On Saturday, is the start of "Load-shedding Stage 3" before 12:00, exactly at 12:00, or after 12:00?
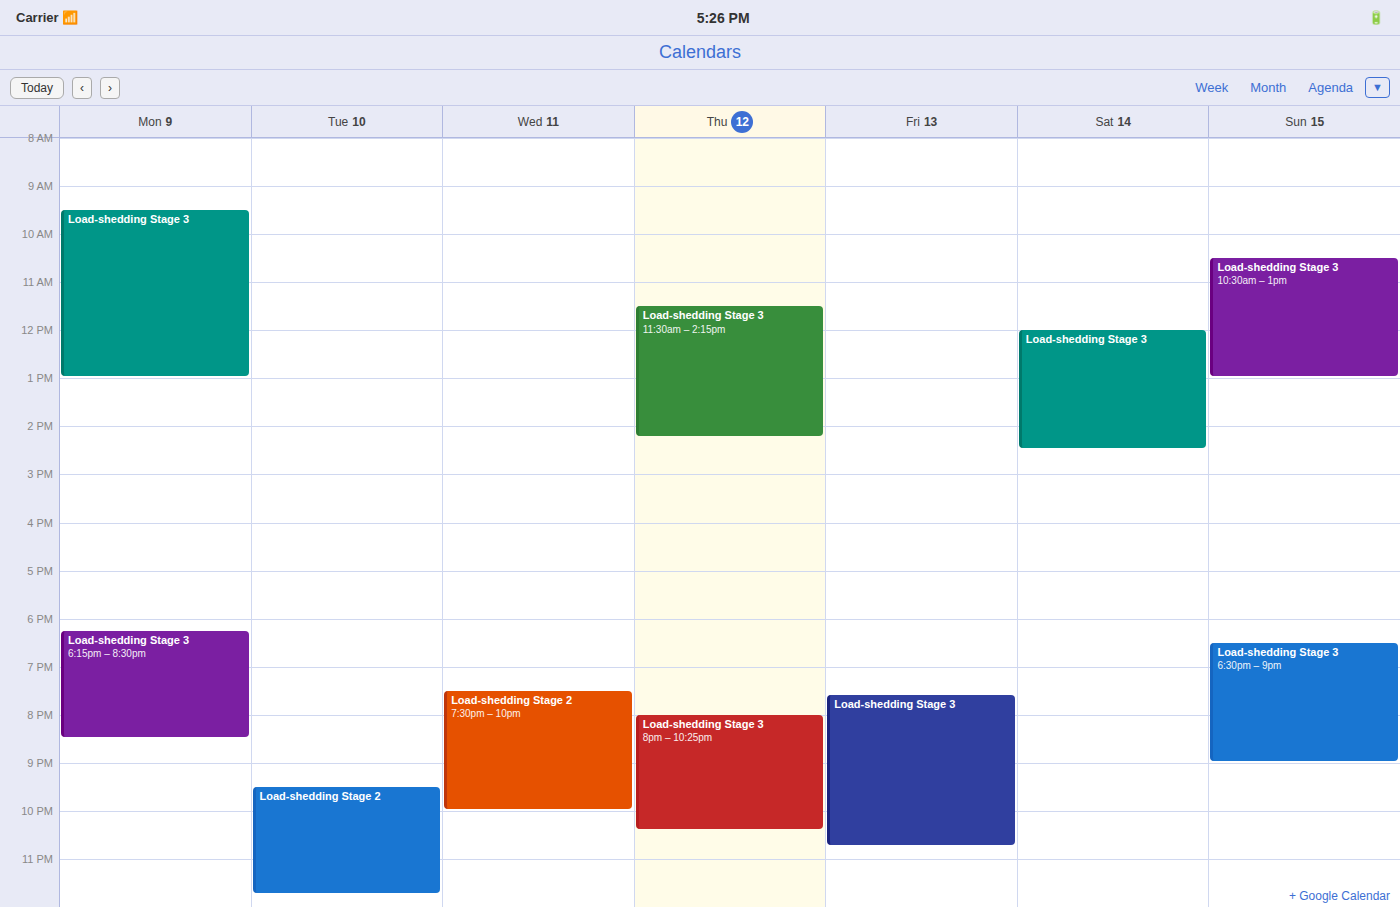
12:00 -- exactly at 12:00, on the 12:00 line.